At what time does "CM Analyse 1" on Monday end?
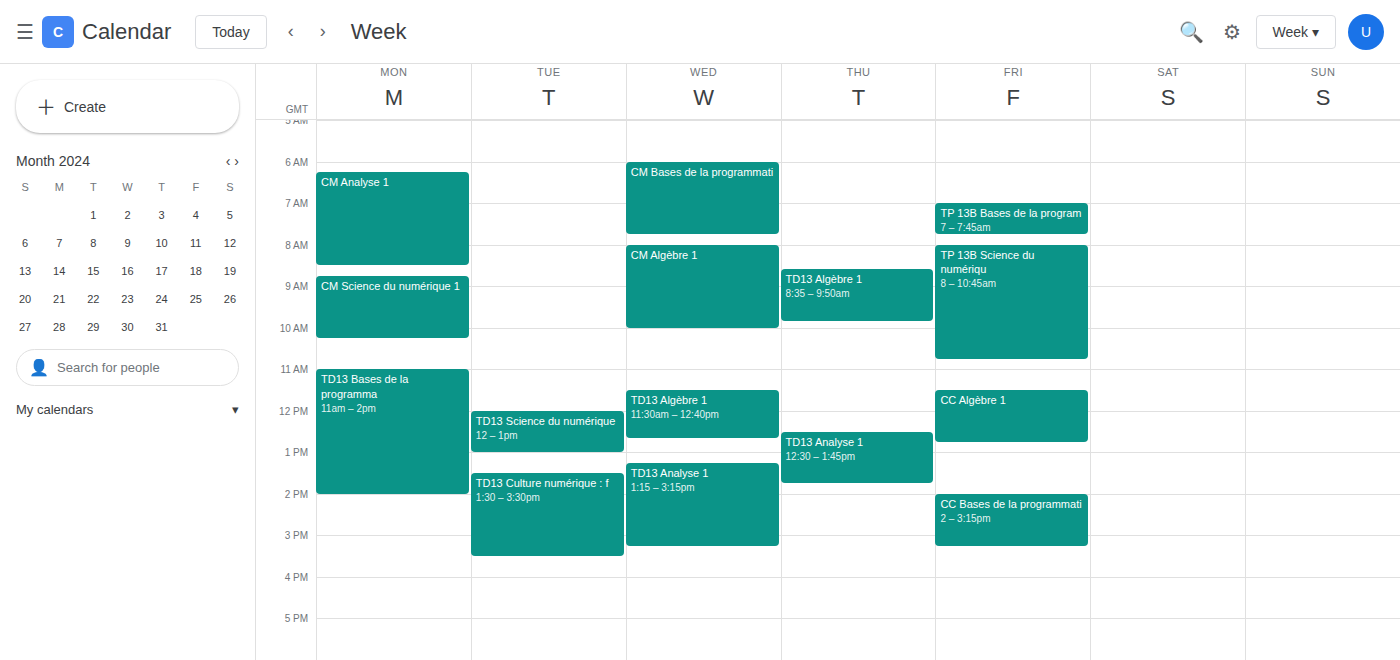
8:30 AM